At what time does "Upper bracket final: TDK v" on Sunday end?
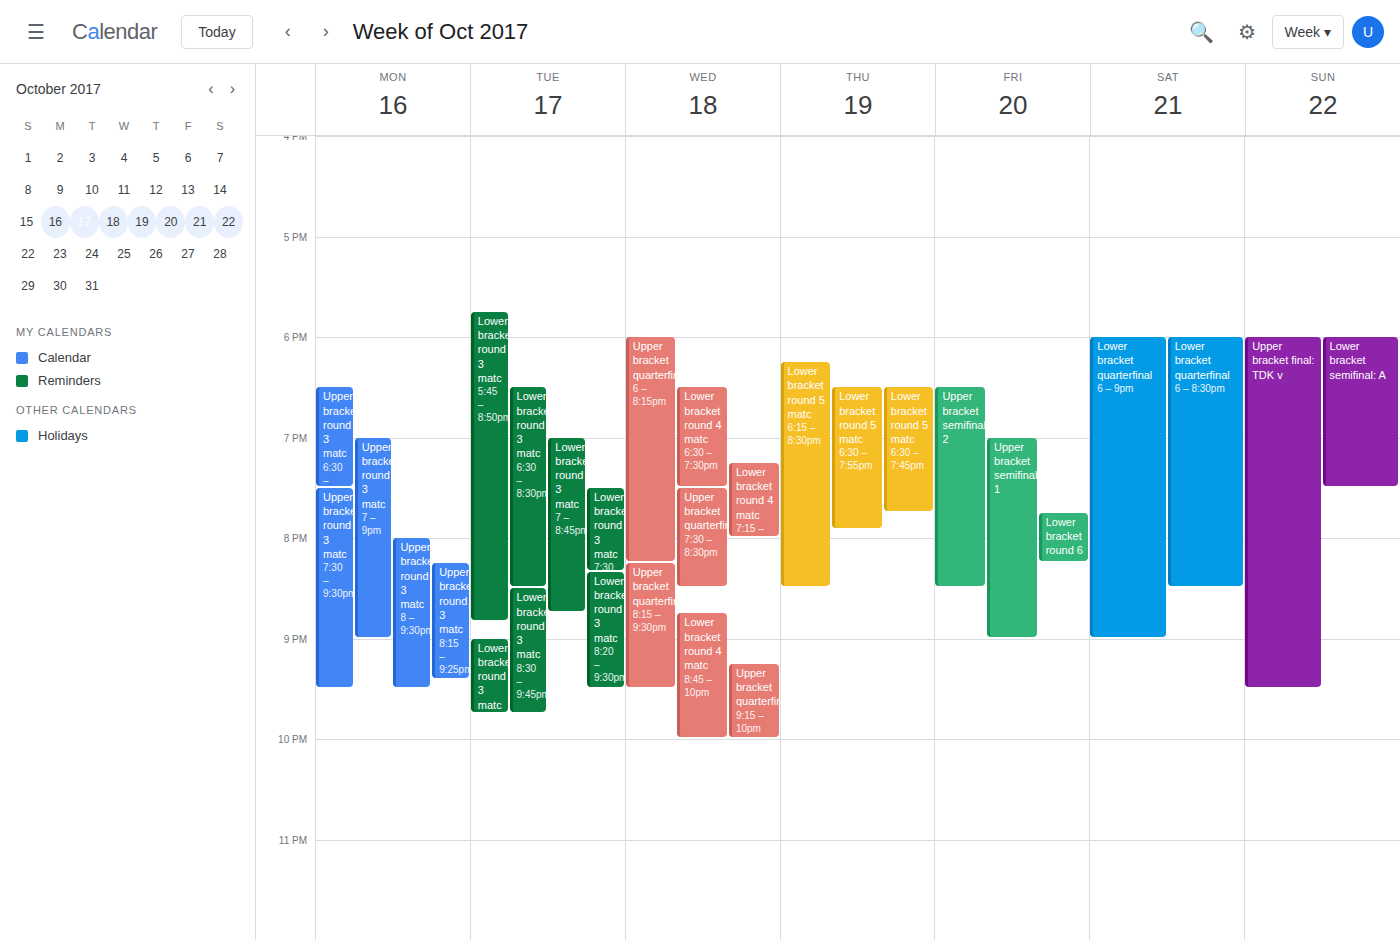
9:30 PM